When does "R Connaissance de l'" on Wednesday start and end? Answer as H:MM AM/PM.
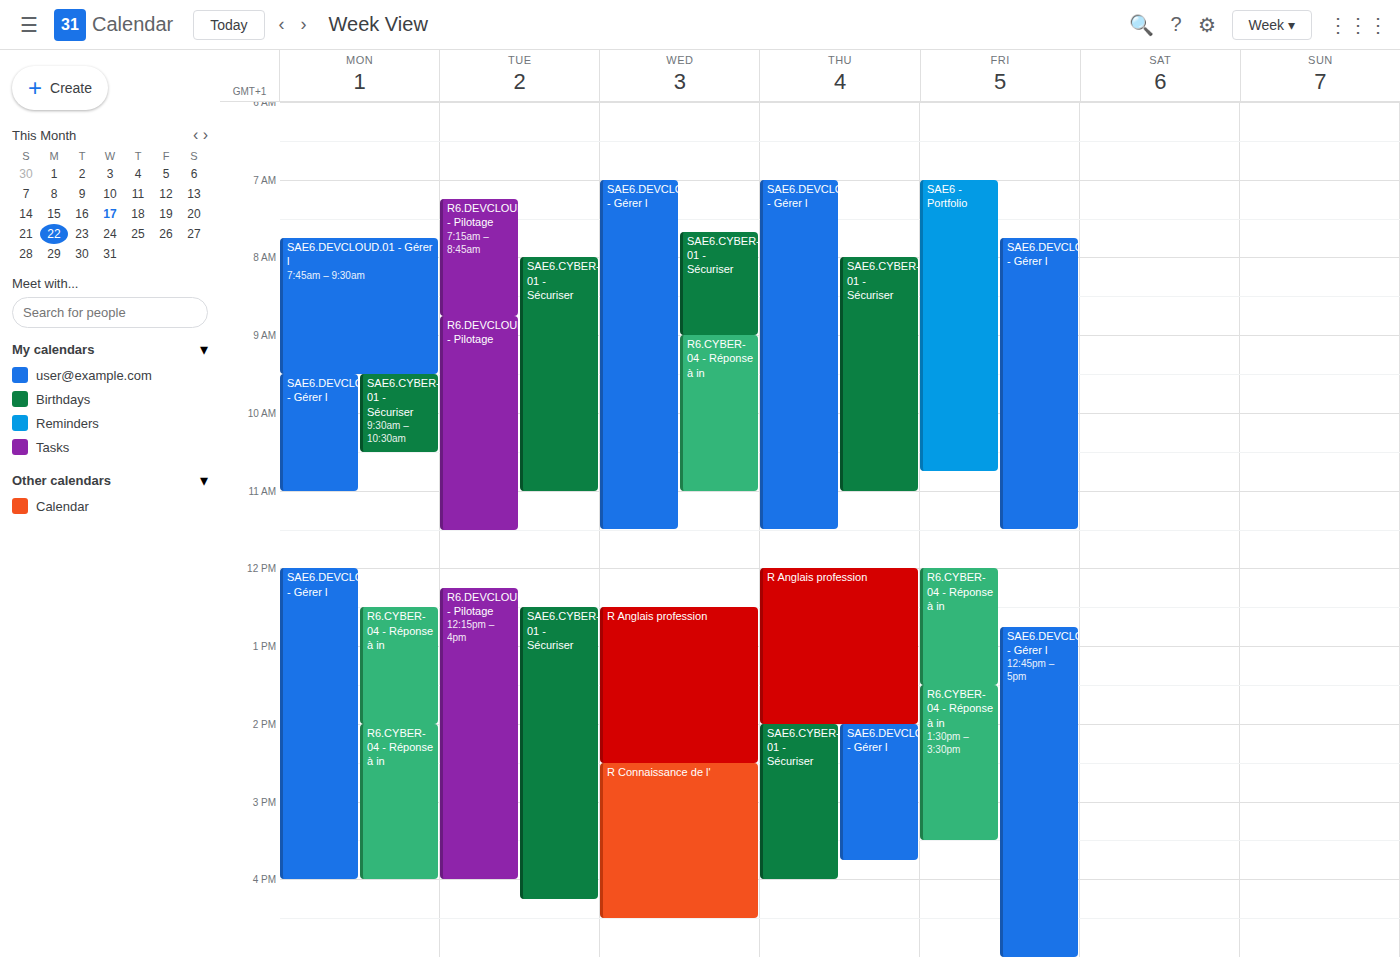
2:30 PM to 4:30 PM